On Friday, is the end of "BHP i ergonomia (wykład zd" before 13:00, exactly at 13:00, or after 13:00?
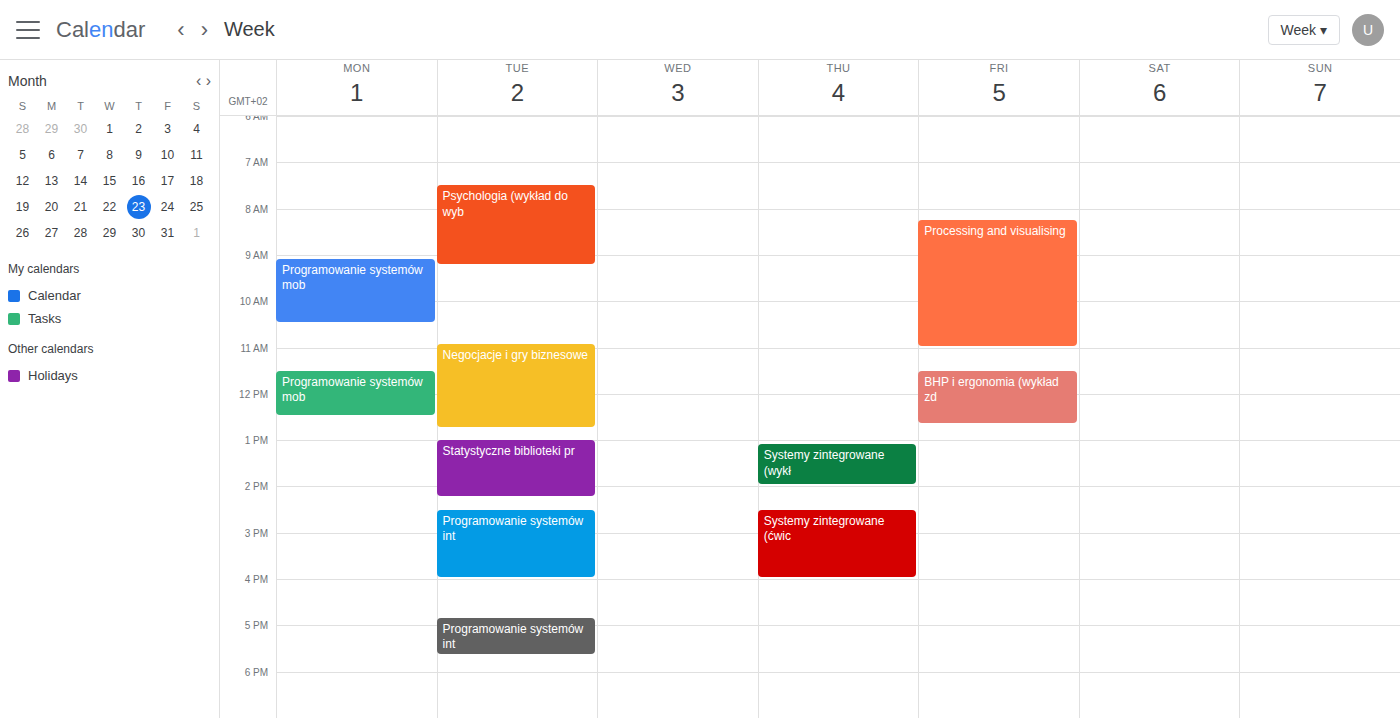
12:40 -- before 13:00, 20 minutes above the 13:00 line.